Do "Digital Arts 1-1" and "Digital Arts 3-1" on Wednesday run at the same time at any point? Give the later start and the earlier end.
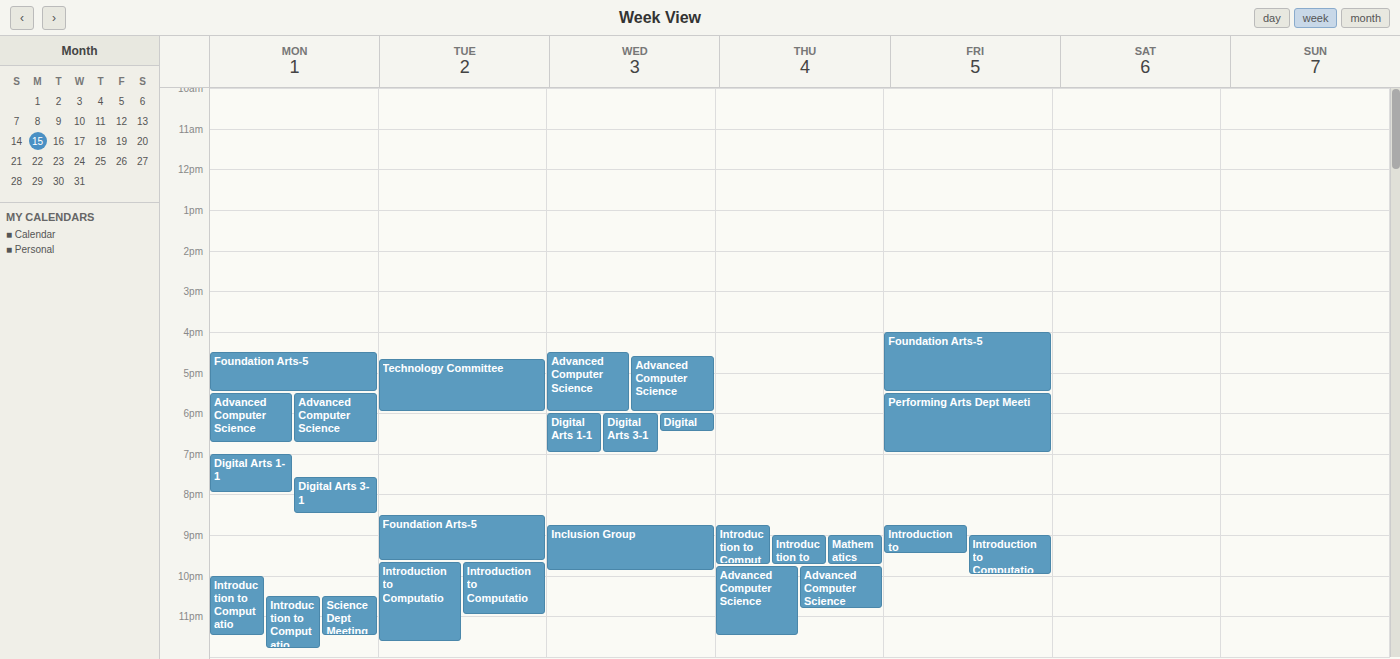
"Digital Arts 1-1" runs 6:00 PM to 7:00 PM, inside "Digital Arts 3-1" -- they overlap.